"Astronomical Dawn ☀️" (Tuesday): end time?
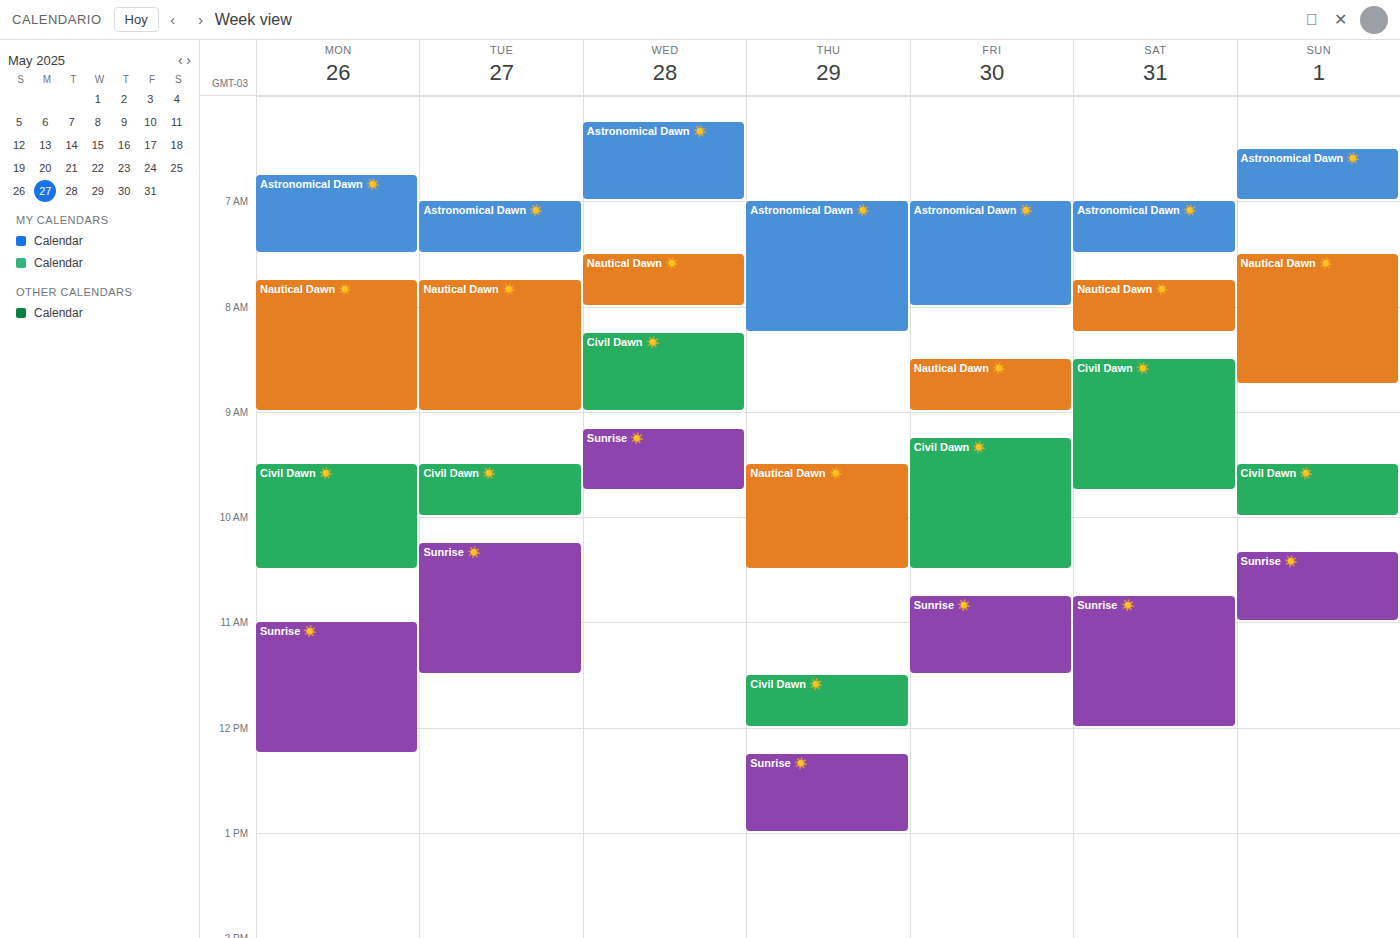
07:30